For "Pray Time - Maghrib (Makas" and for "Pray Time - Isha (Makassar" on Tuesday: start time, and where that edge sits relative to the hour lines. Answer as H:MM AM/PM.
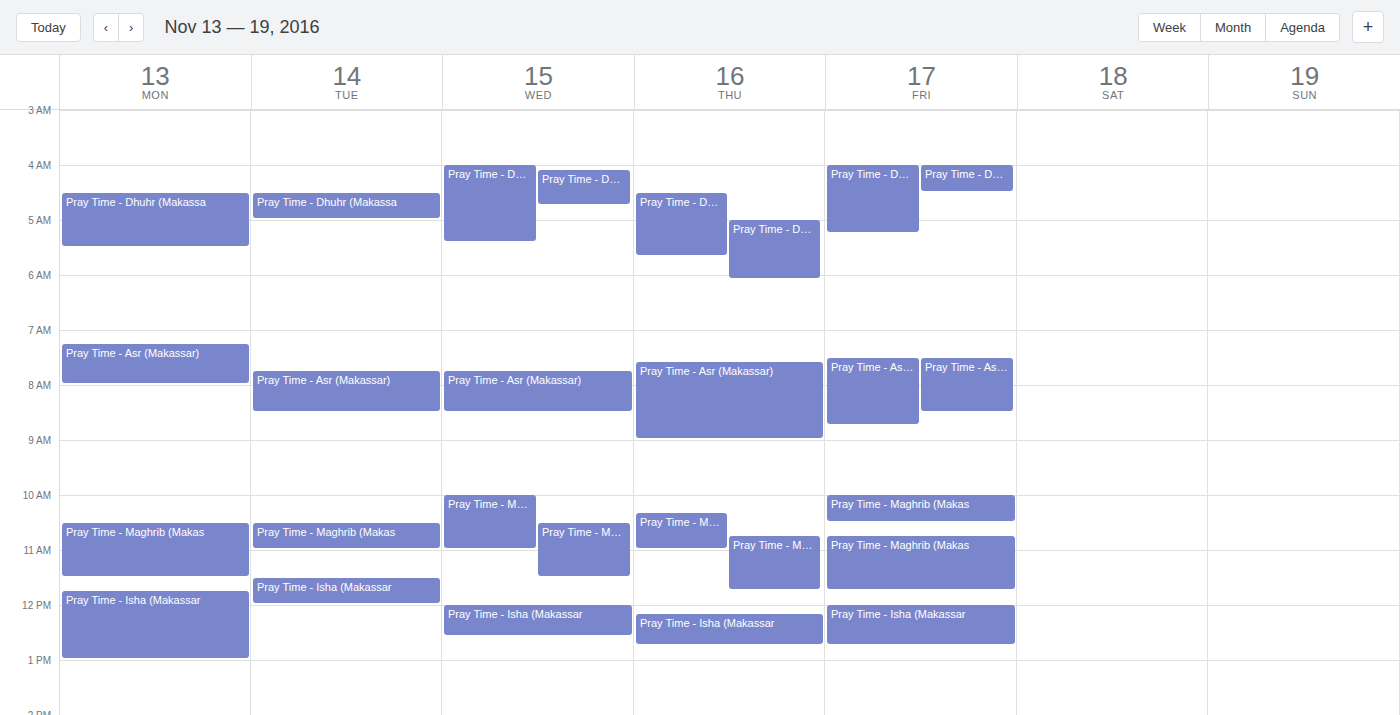
"Pray Time - Maghrib (Makas": 10:30 AM, halfway between the 10 AM and 11 AM lines. "Pray Time - Isha (Makassar": 11:30 AM, halfway between the 11 AM and 12 PM lines.